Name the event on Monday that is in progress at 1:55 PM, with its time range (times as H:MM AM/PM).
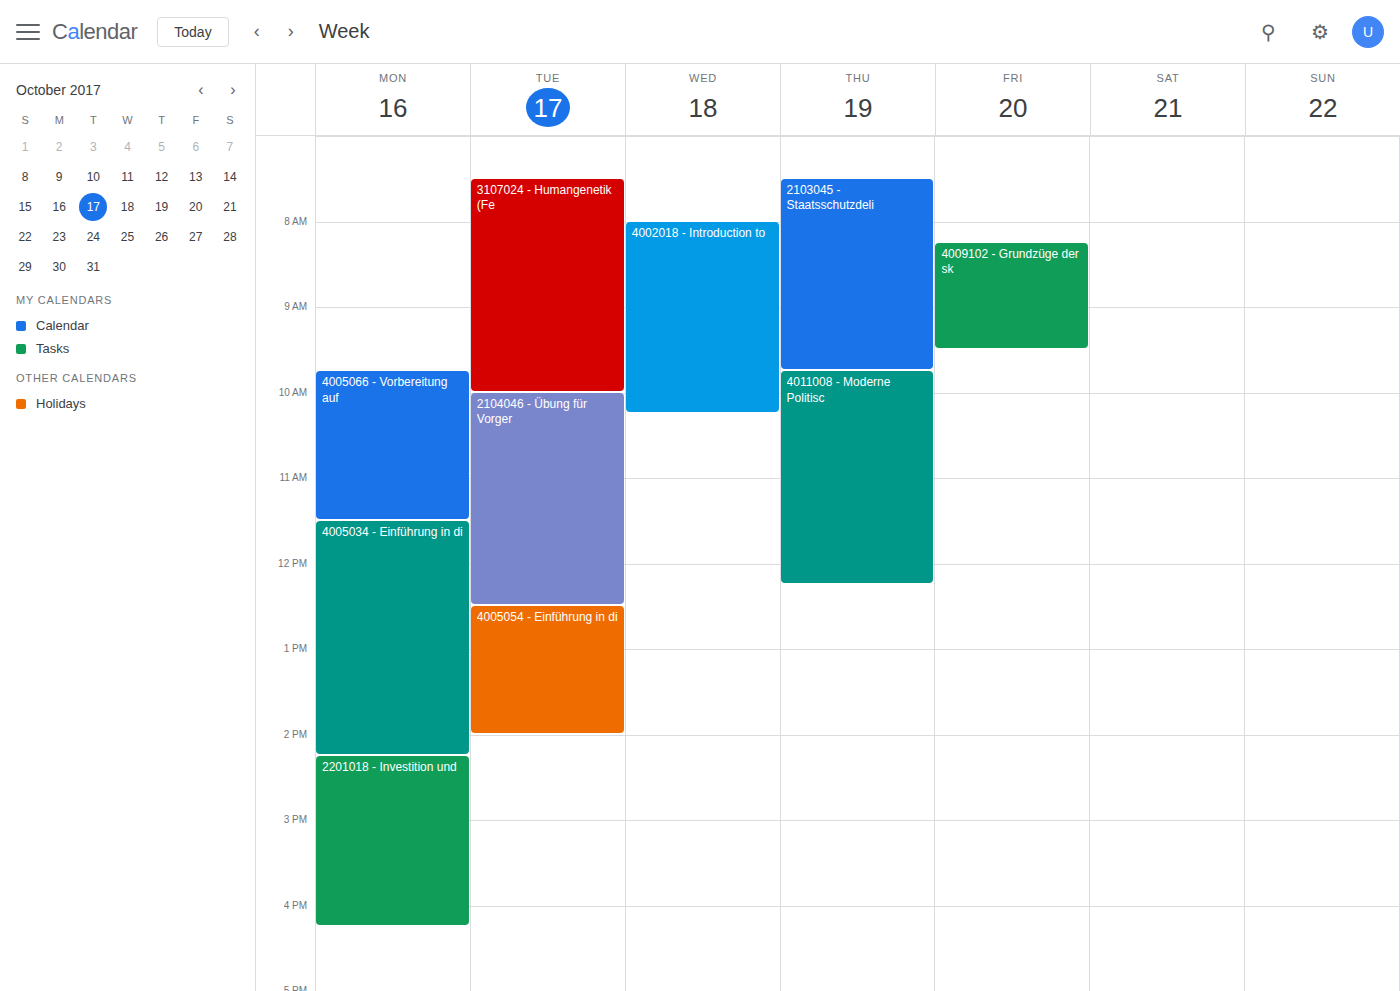
"4005034 - Einführung in di", 11:30 AM to 2:15 PM